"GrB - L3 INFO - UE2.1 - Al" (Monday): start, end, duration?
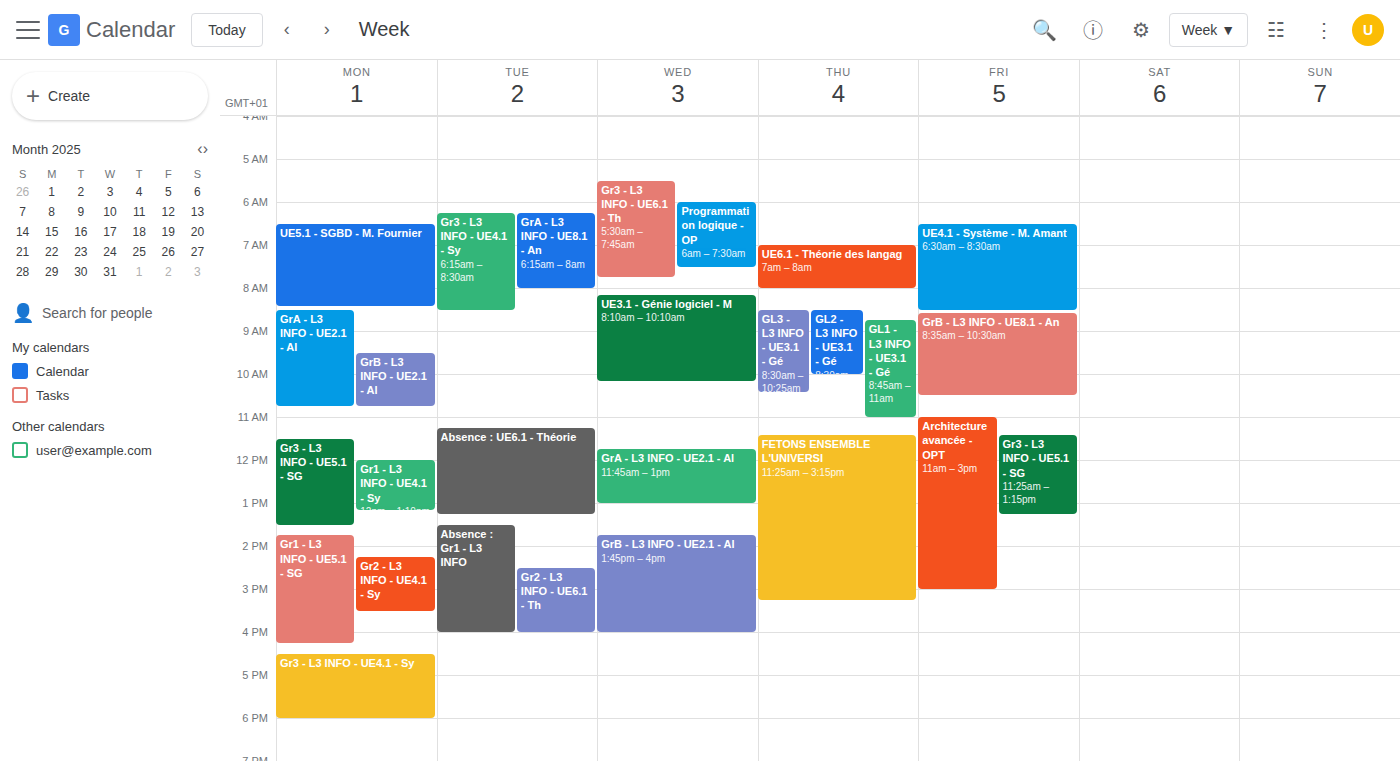
9:30 AM to 10:45 AM, 1 hour 15 minutes